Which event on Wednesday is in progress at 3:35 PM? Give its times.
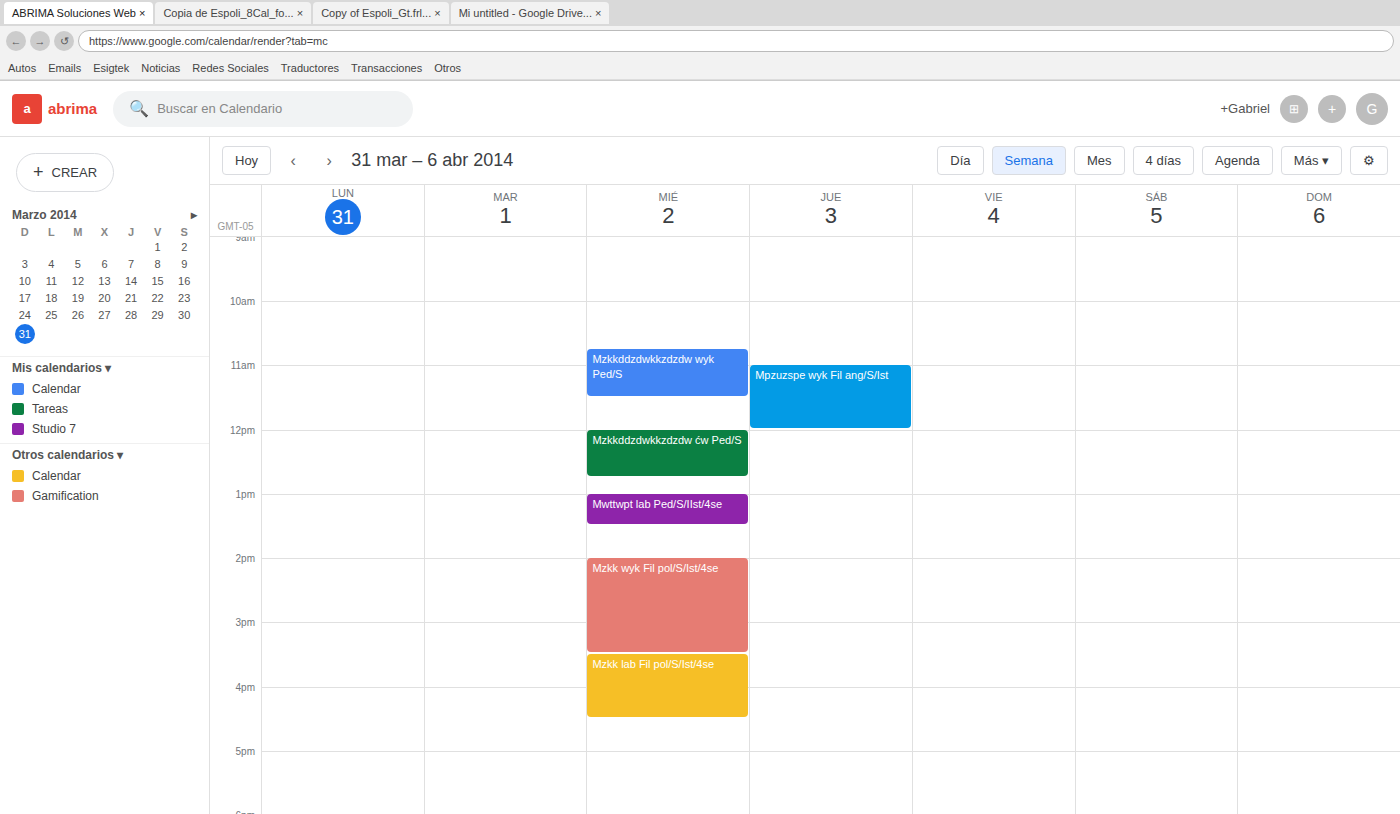
"Mzkk lab Fil pol/S/Ist/4se", 3:30 PM to 4:30 PM